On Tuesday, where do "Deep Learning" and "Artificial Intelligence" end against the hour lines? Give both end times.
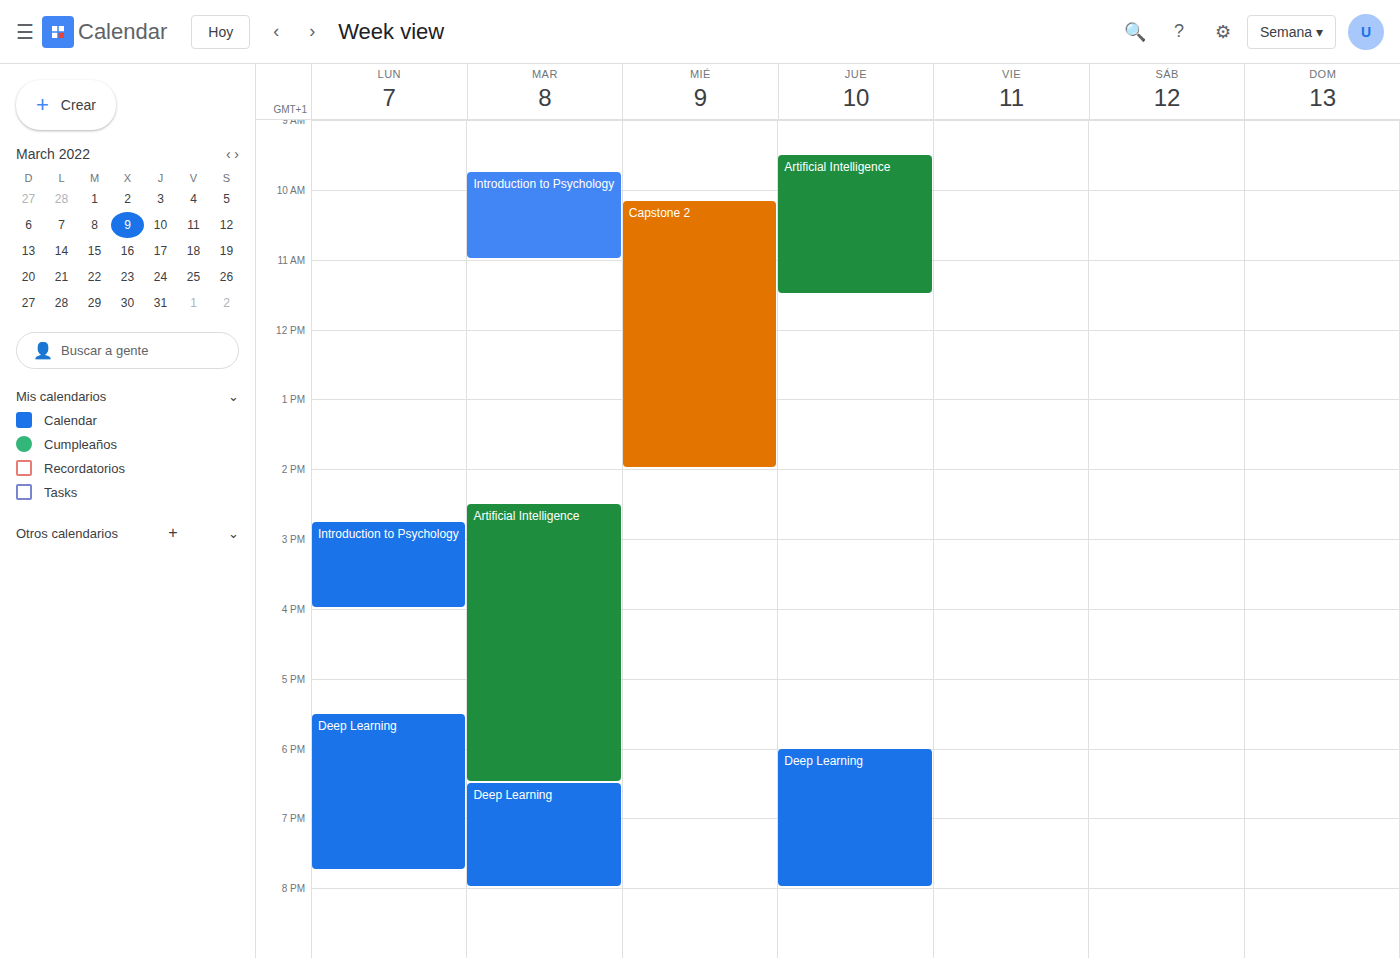
"Deep Learning": 8:00 PM, exactly on the 8 PM line. "Artificial Intelligence": 6:30 PM, halfway between the 6 PM and 7 PM lines.